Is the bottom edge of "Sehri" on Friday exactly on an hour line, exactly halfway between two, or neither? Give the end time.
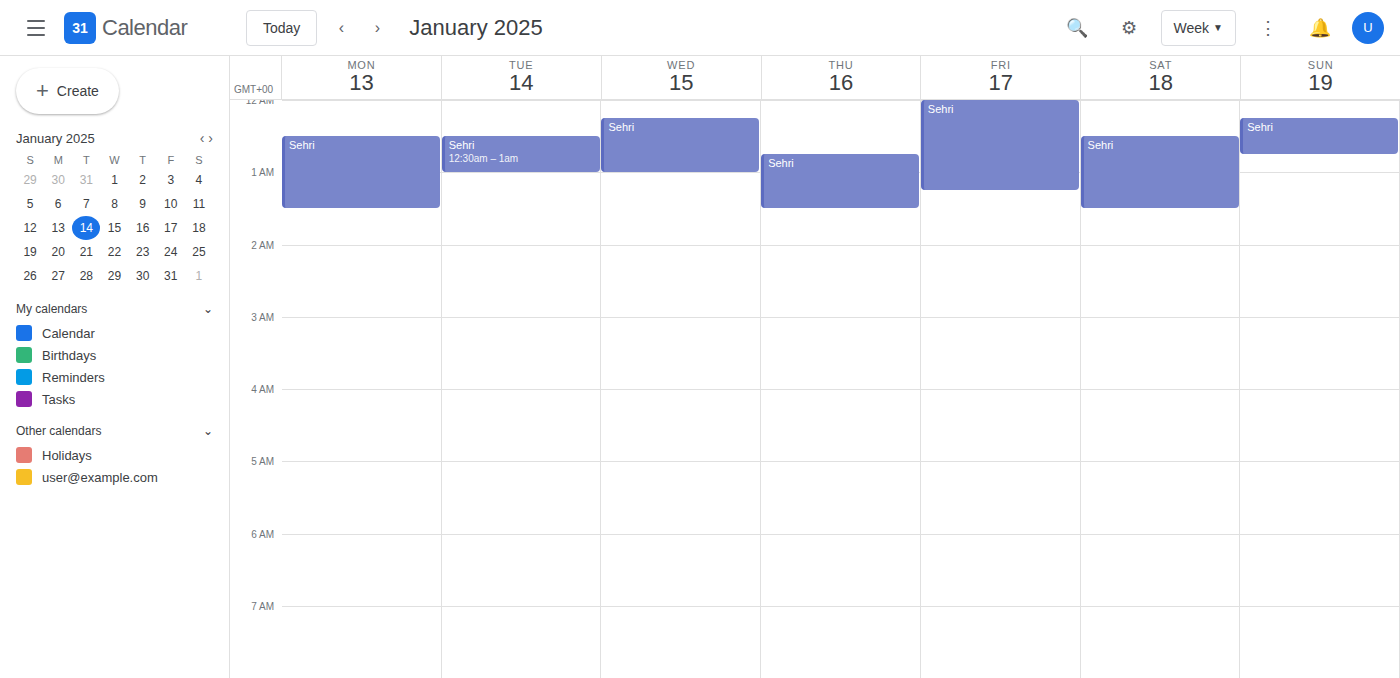
1:15 AM -- neither: a quarter of the way from the 1 AM line to the 2 AM line.